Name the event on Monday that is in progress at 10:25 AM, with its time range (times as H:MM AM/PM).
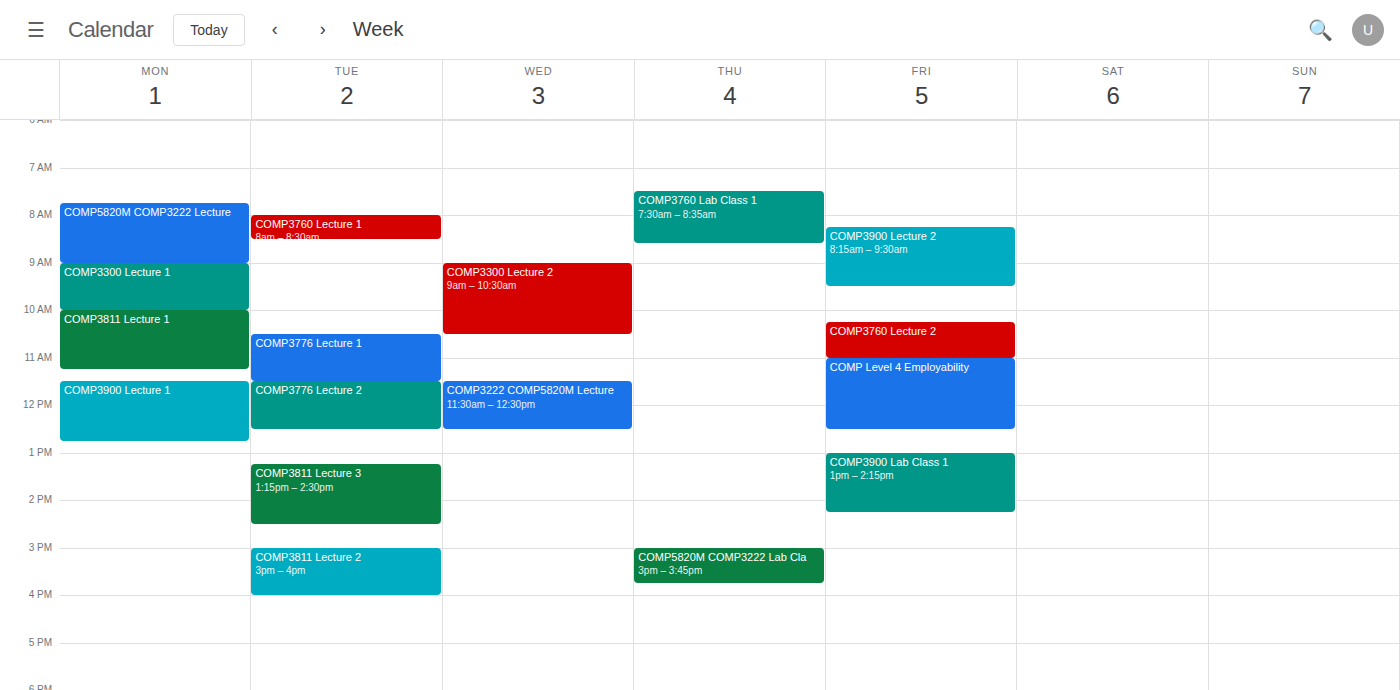
"COMP3811 Lecture 1", 10:00 AM to 11:15 AM